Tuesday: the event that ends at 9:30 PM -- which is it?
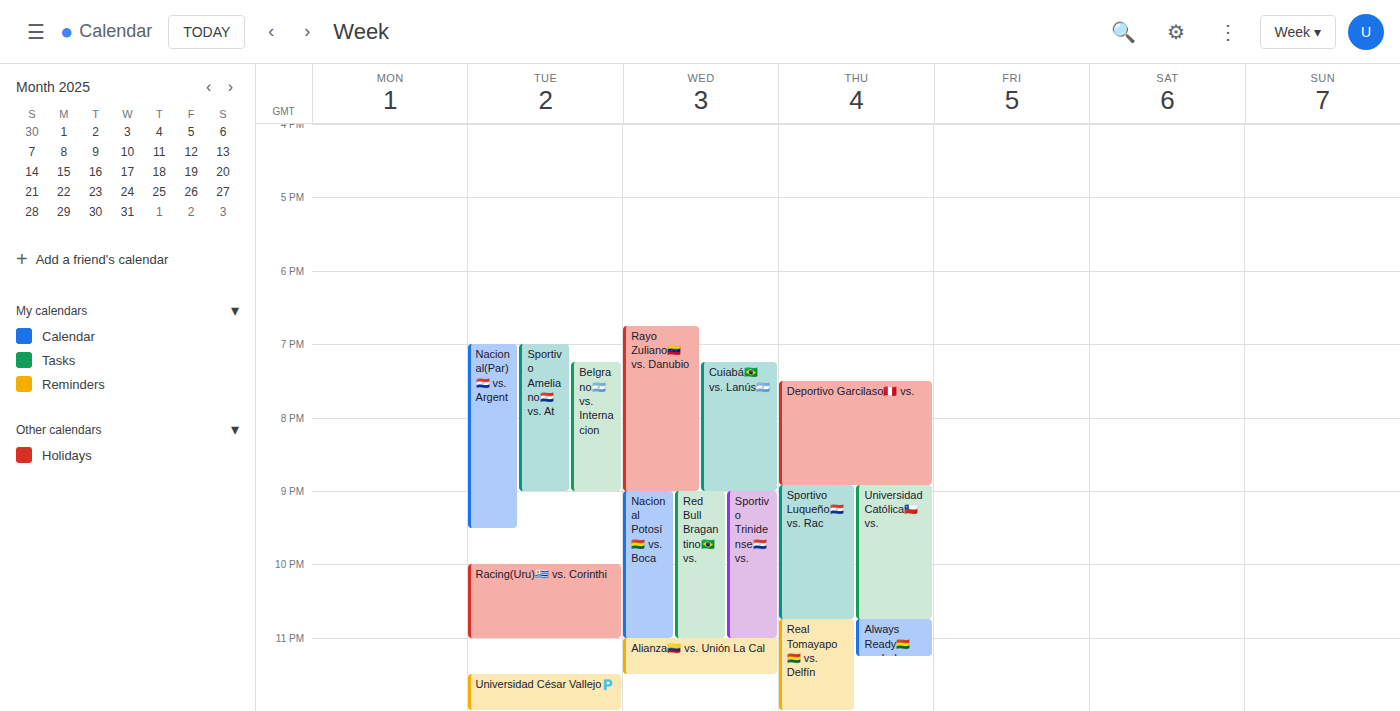
"Nacional(Par)🇵🇾 vs. Argent"